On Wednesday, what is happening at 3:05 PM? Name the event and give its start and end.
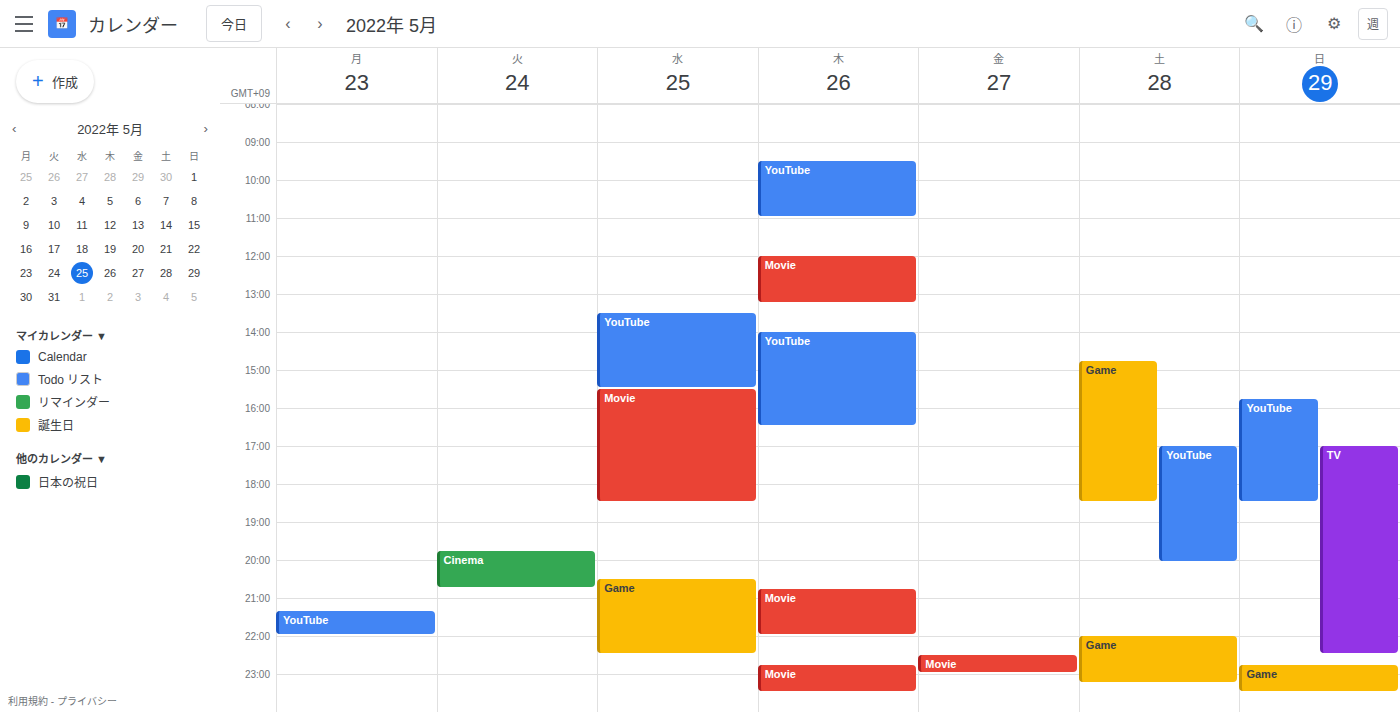
"YouTube", 1:30 PM to 3:30 PM